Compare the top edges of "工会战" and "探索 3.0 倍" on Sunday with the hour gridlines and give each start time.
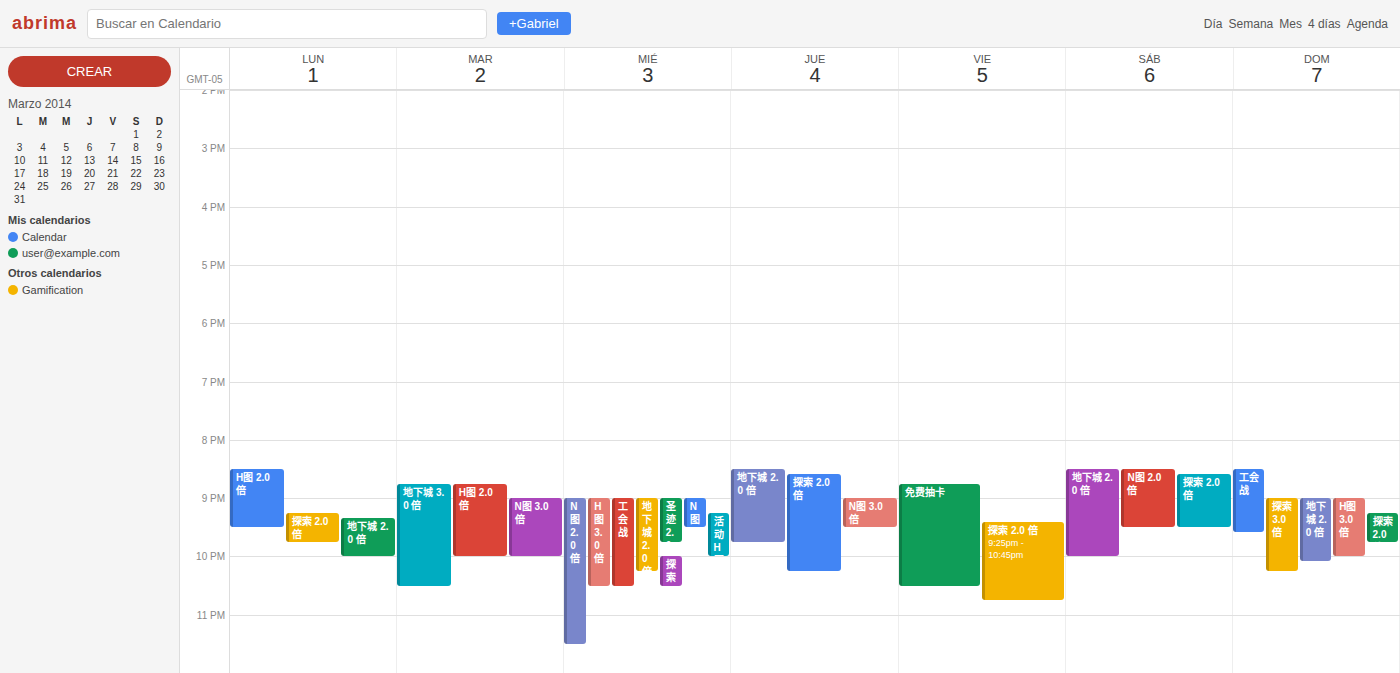
"工会战": 8:30 PM, halfway between the 8 PM and 9 PM lines. "探索 3.0 倍": 9:00 PM, exactly on the 9 PM line.